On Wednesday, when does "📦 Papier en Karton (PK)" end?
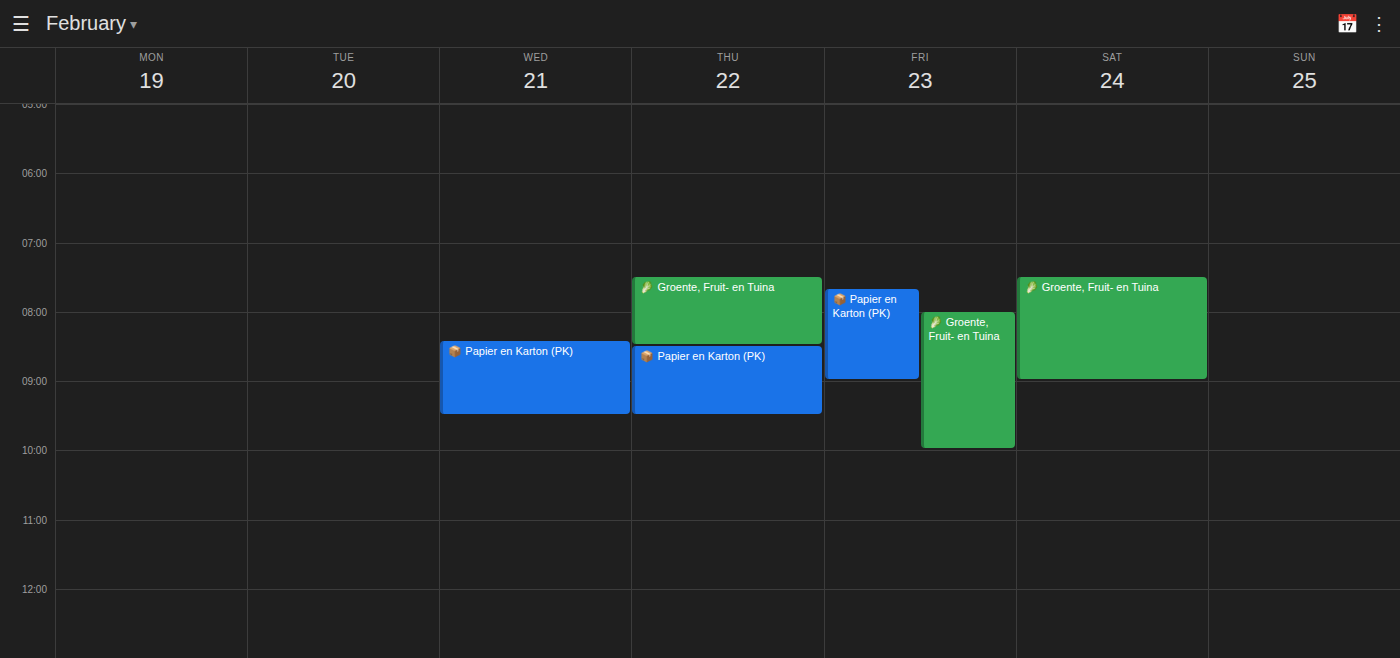
09:30